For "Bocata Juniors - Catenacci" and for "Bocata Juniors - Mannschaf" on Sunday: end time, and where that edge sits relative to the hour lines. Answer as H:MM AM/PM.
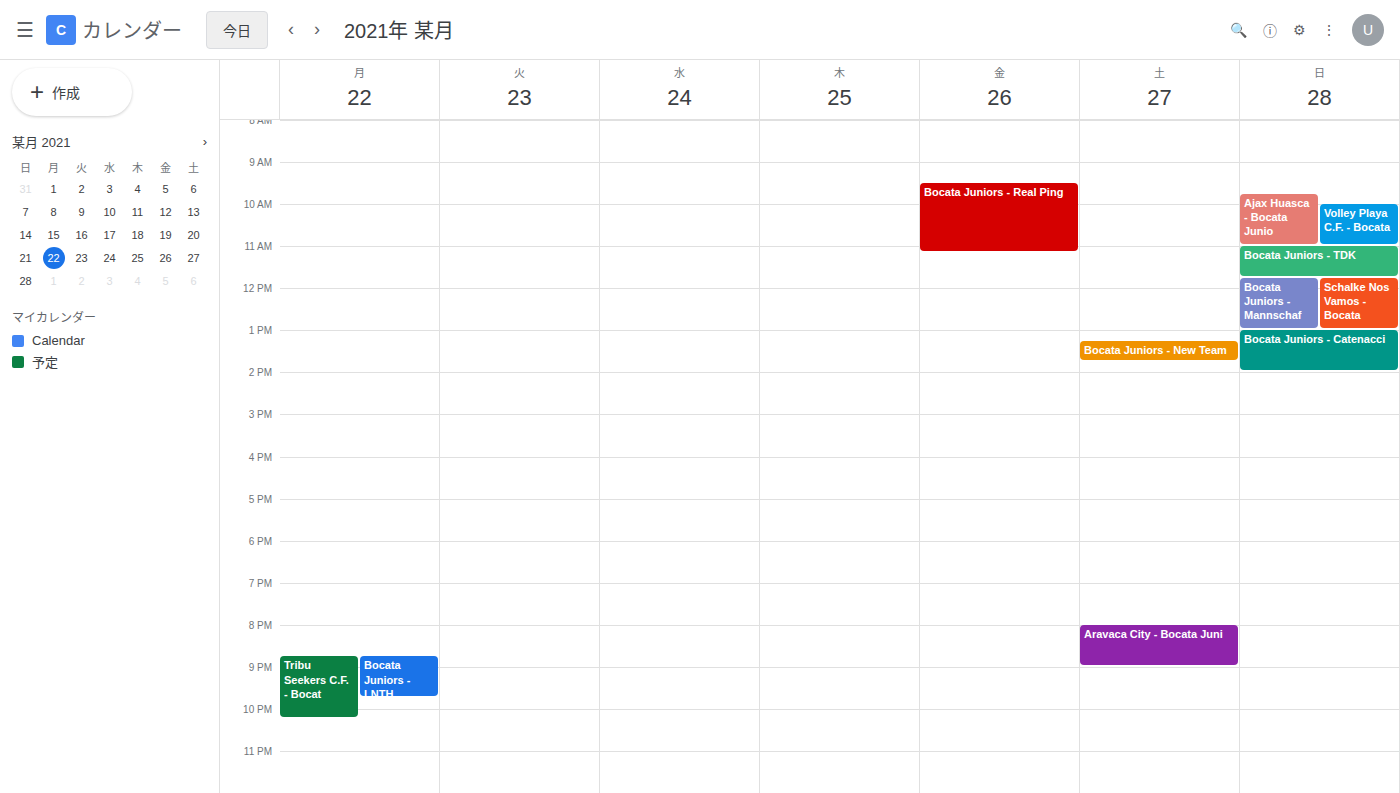
"Bocata Juniors - Catenacci": 2:00 PM, exactly on the 2 PM line. "Bocata Juniors - Mannschaf": 1:00 PM, exactly on the 1 PM line.